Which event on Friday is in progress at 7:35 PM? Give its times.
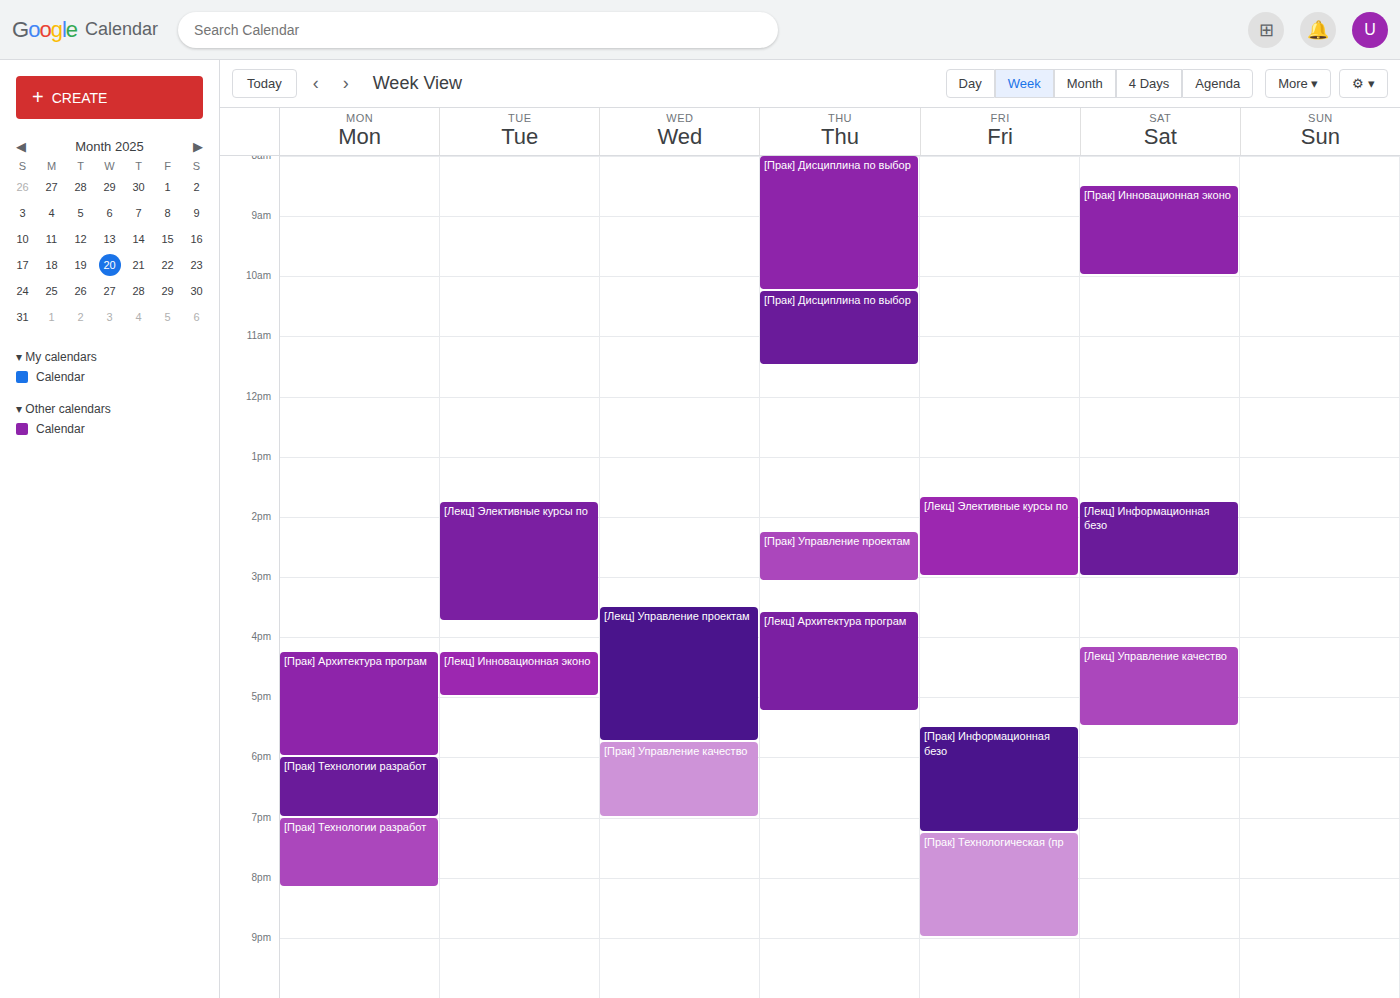
"[Прак] Технологическая (пр", 7:15 PM to 9:00 PM